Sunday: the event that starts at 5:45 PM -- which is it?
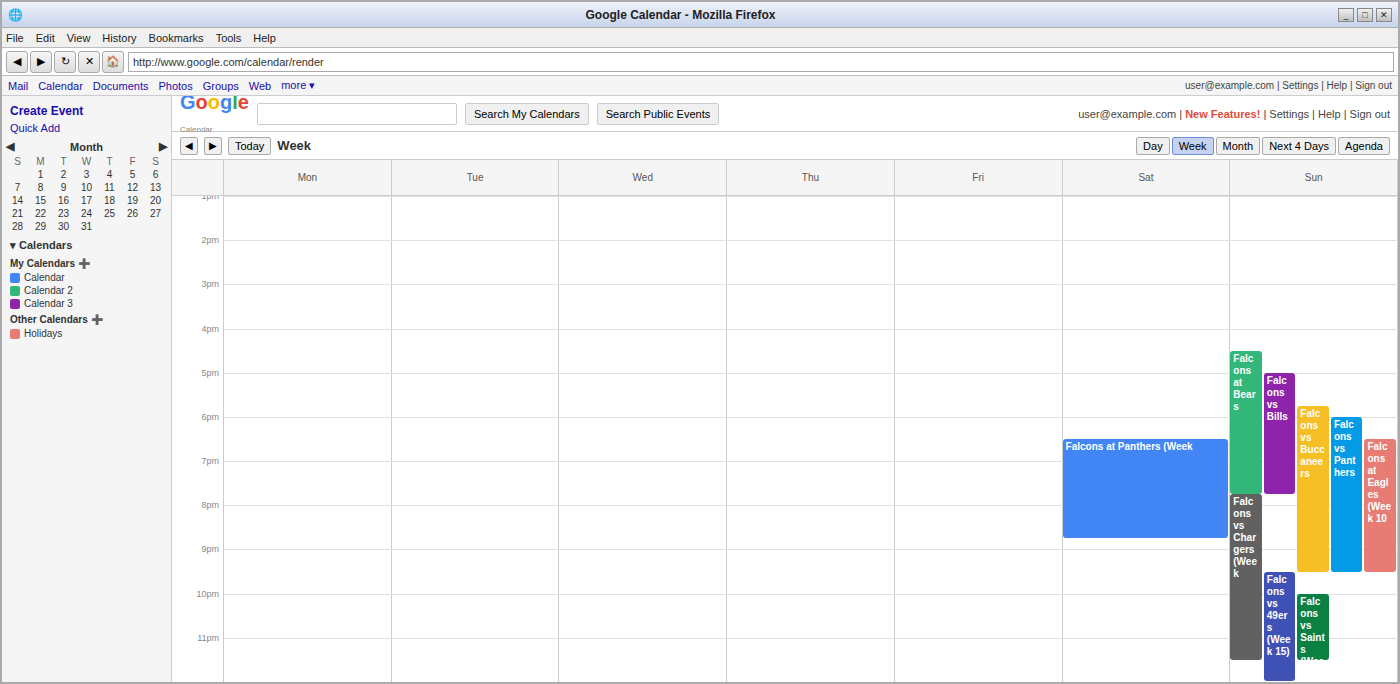
"Falcons vs Buccaneers"